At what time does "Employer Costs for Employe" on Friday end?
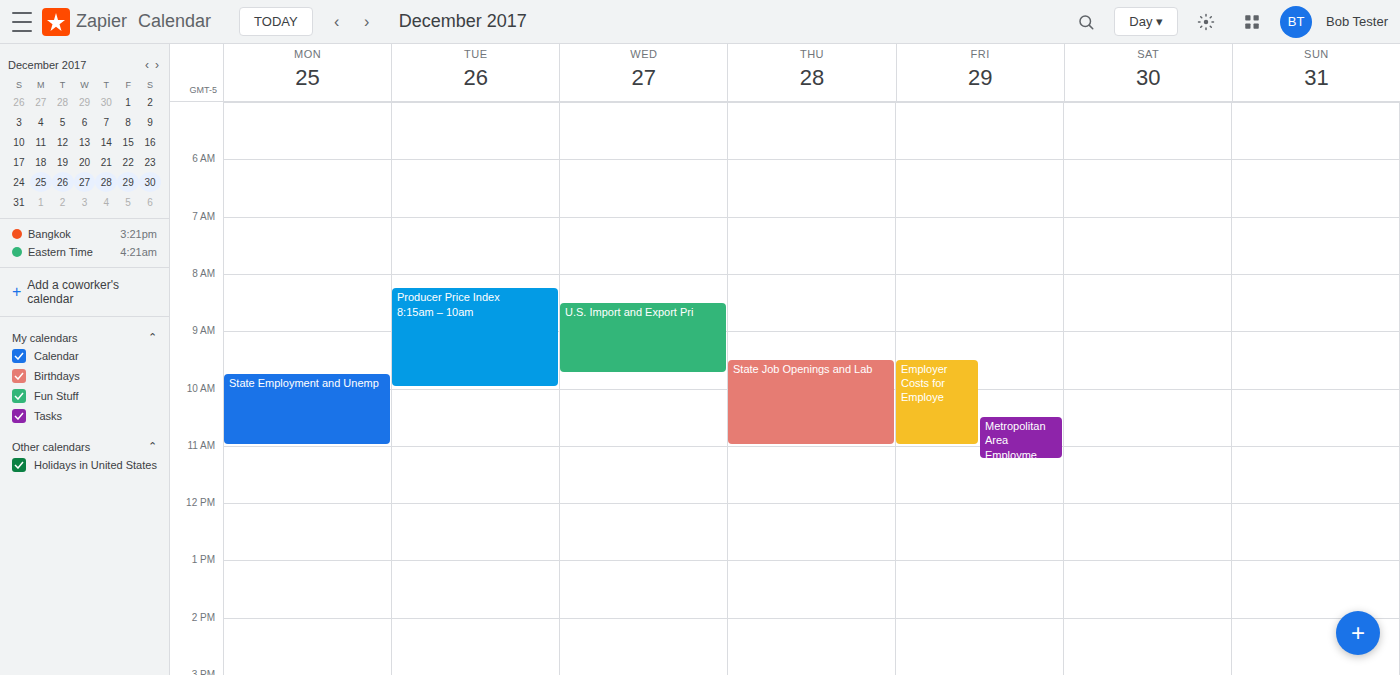
11:00 AM